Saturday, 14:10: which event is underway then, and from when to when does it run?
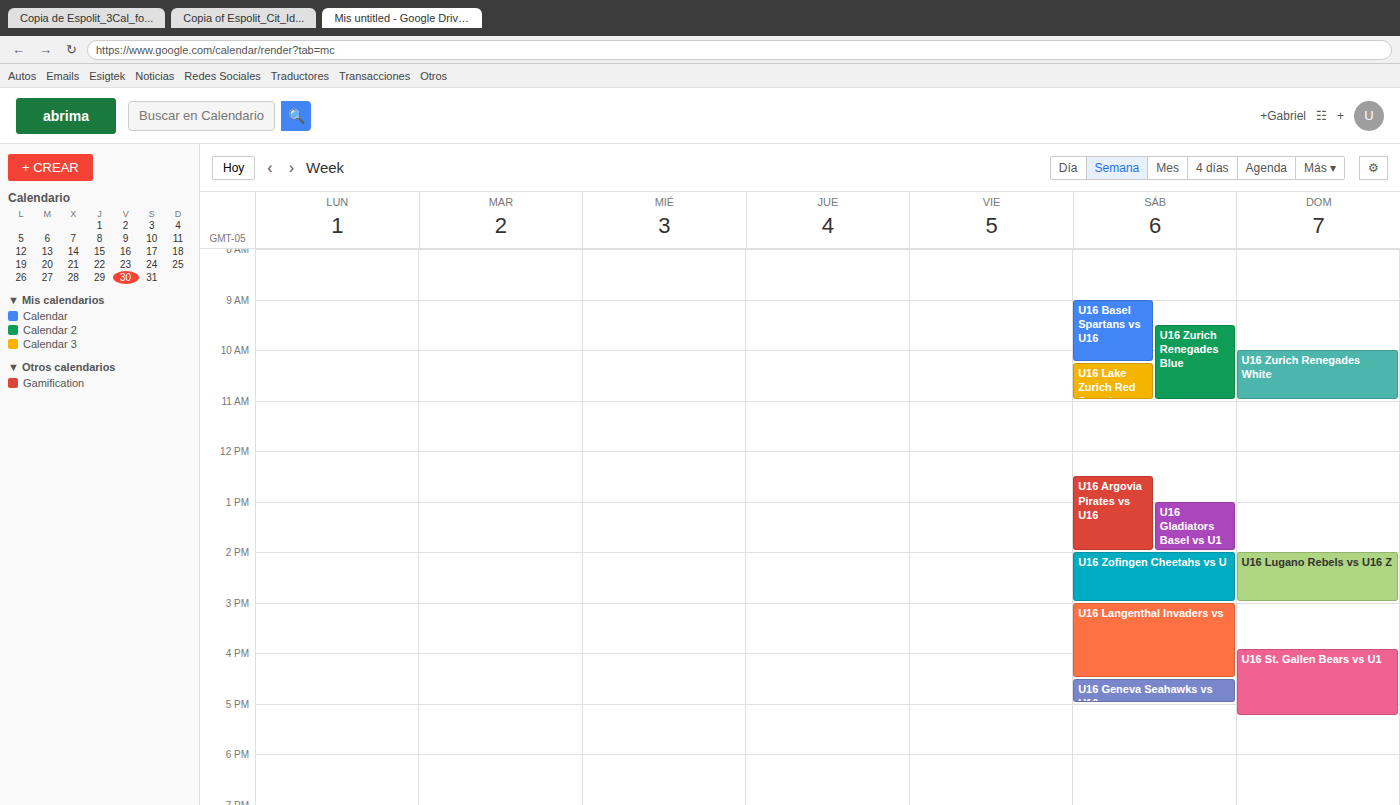
"U16 Zofingen Cheetahs vs U", 14:00 to 15:00